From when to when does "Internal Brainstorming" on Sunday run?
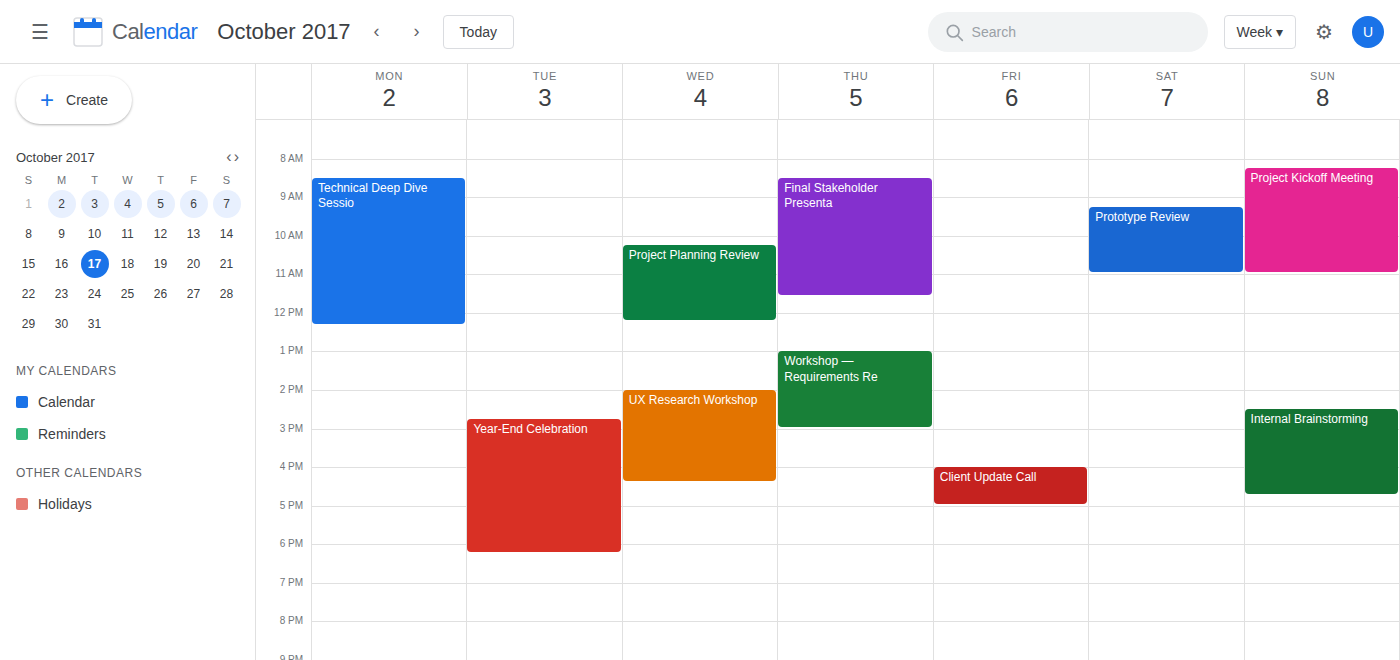
2:30 PM to 4:45 PM